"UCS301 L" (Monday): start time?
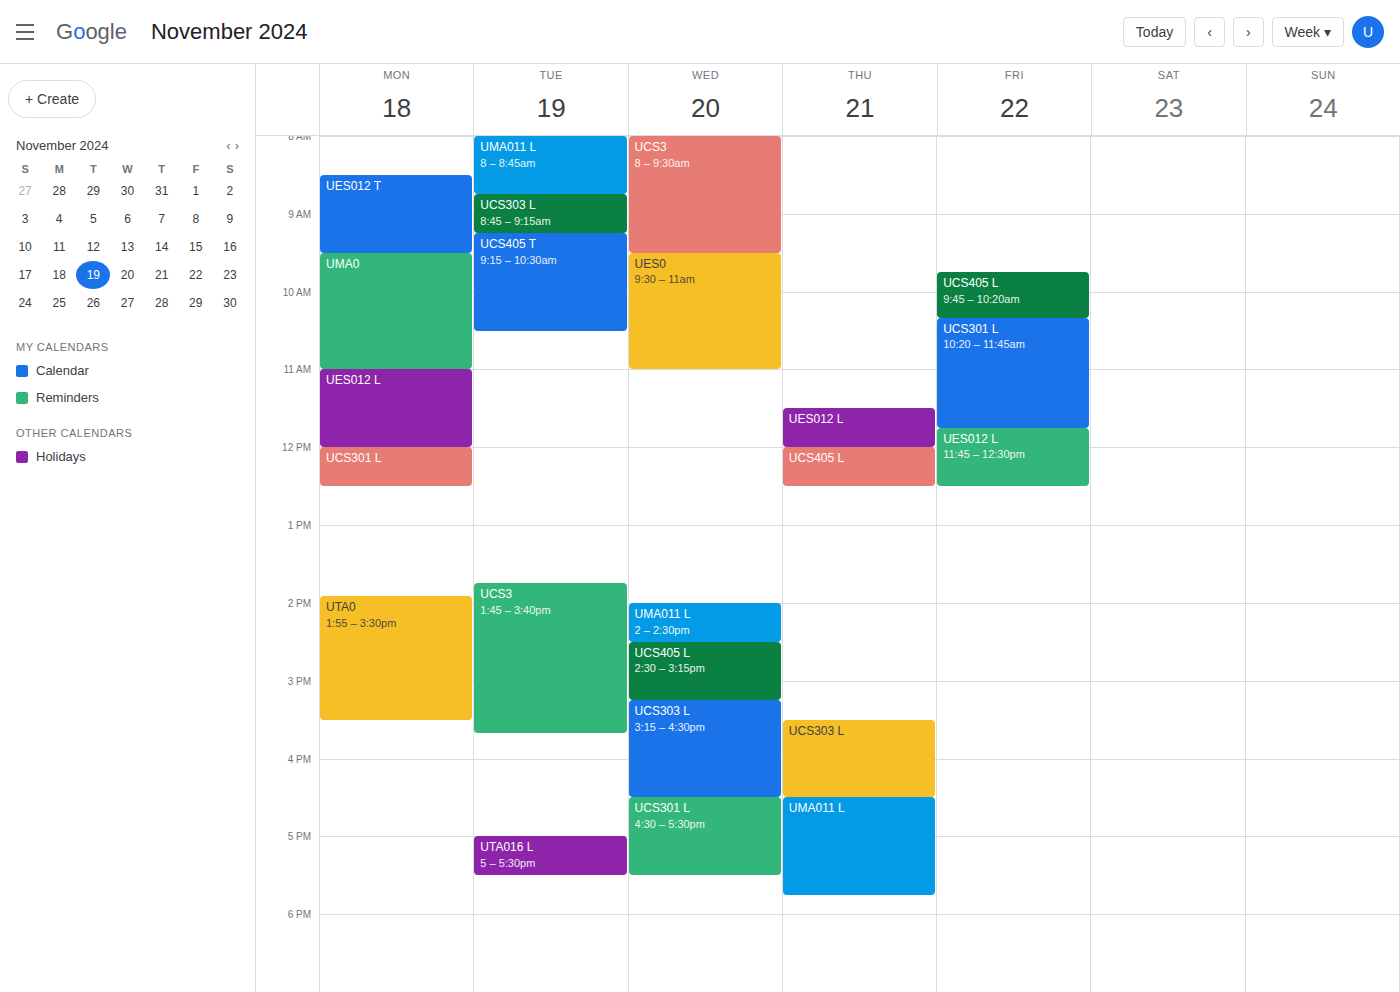
12:00 PM